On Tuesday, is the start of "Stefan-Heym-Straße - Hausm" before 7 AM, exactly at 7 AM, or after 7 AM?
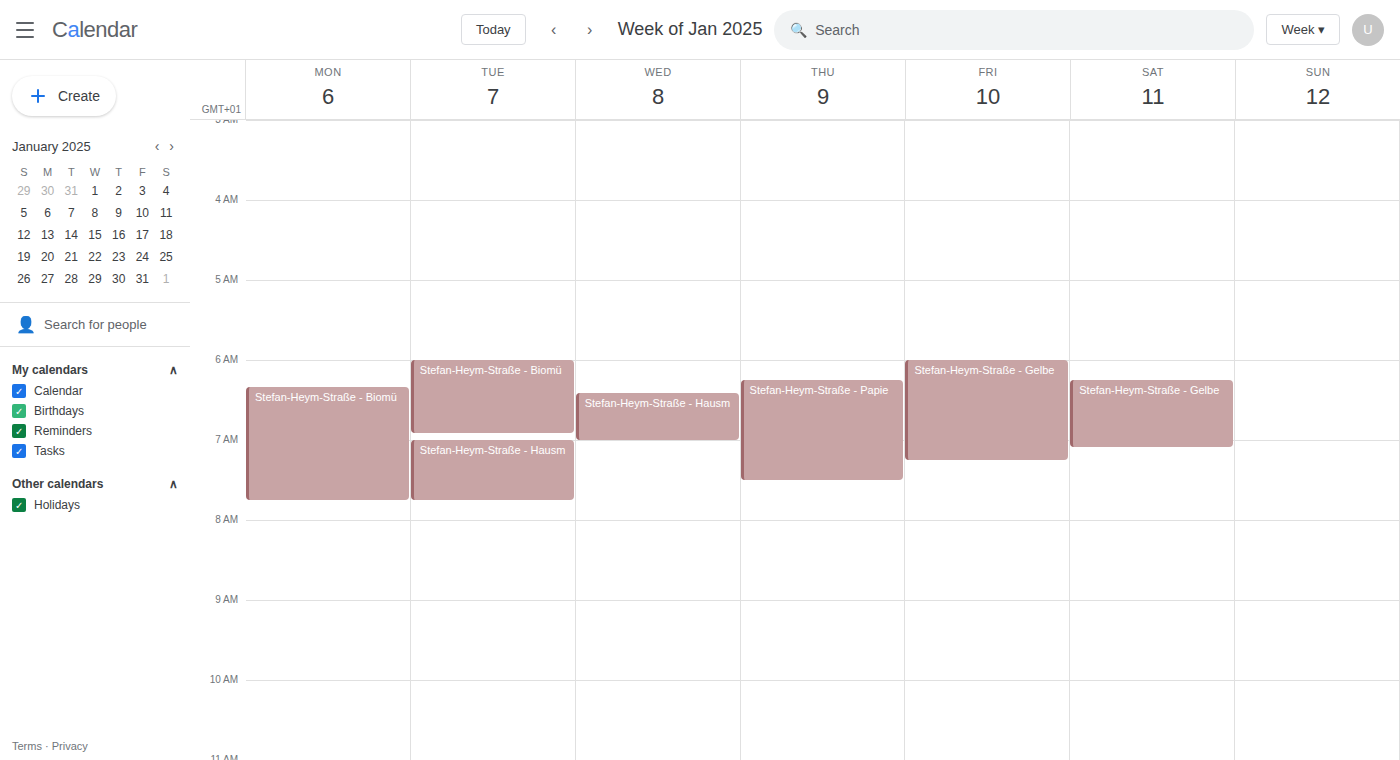
7:00 AM -- exactly at 7 AM, on the 7 AM line.